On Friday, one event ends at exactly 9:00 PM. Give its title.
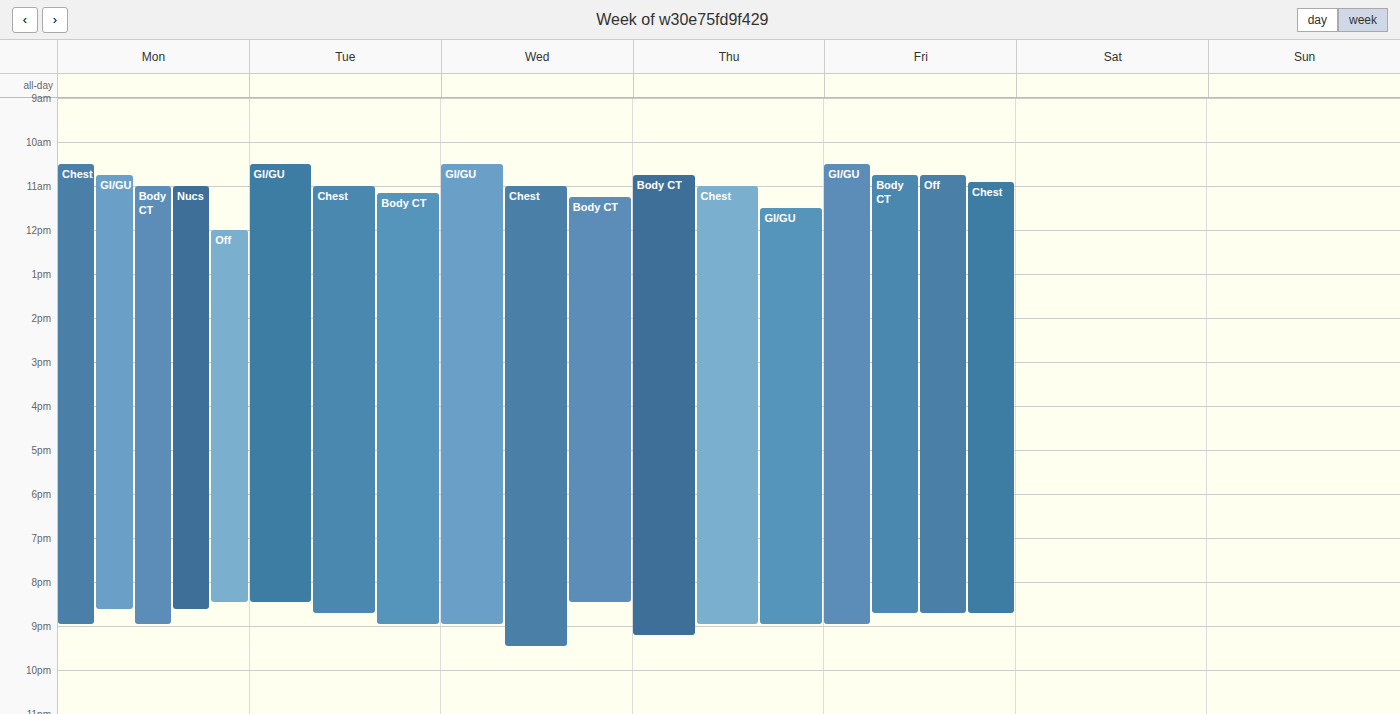
"GI/GU"